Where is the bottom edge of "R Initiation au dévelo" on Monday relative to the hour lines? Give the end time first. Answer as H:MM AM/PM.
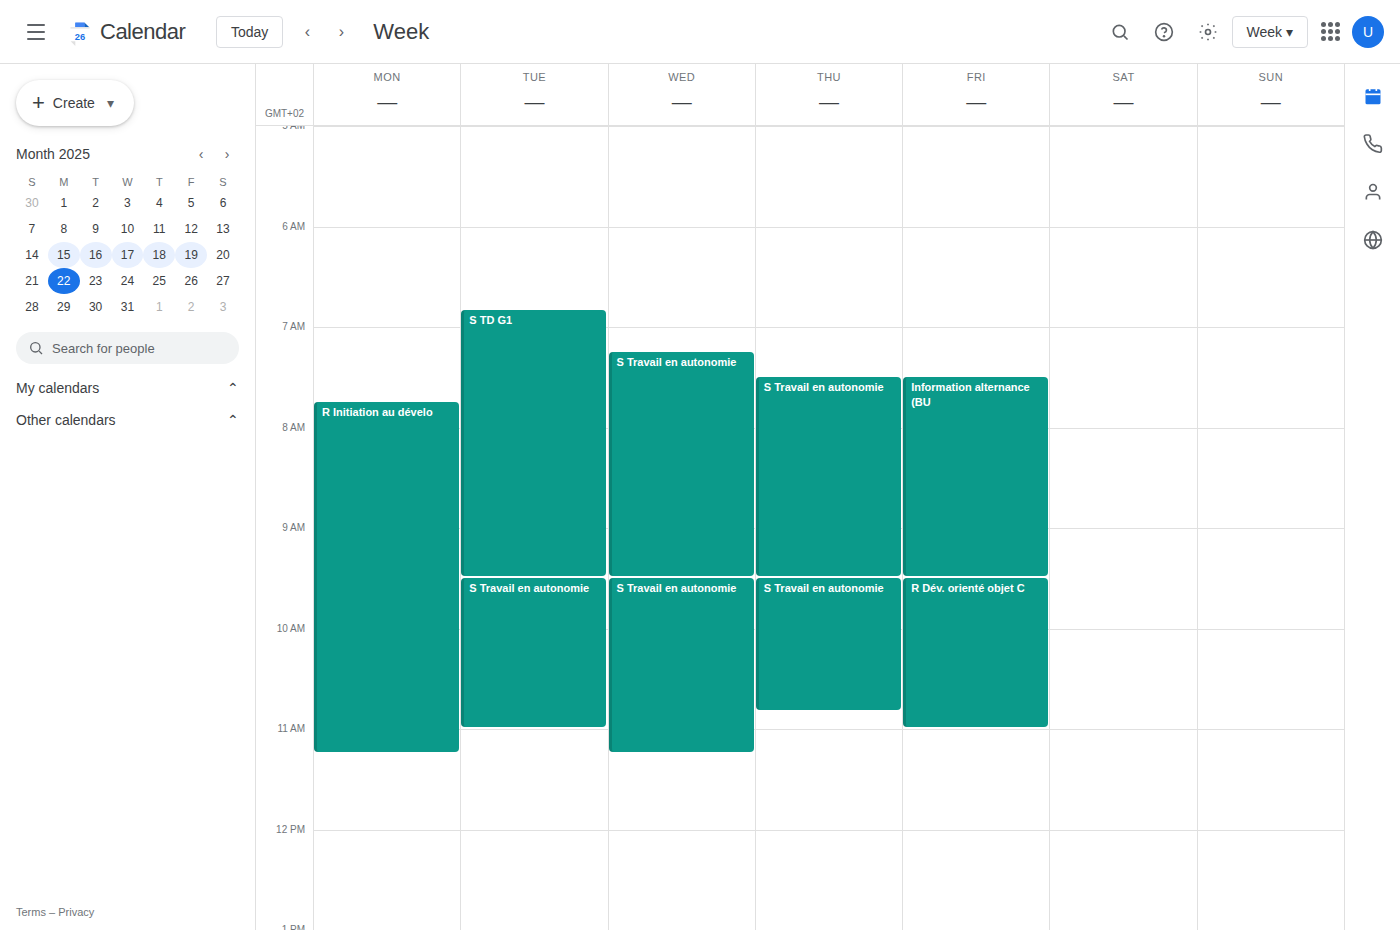
11:15 AM -- neither: a quarter of the way from the 11 AM line to the 12 PM line.